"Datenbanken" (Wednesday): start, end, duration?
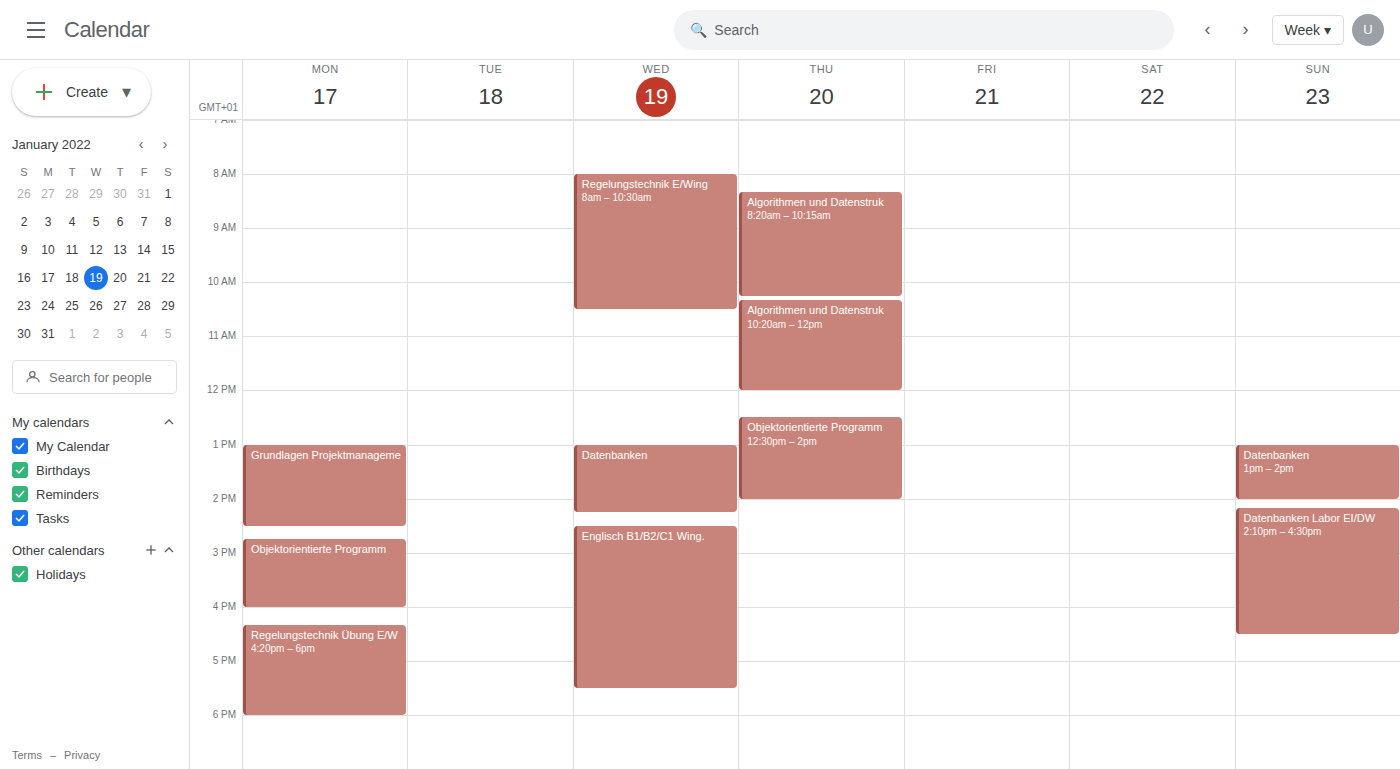
1:00 PM to 2:15 PM, 1 hour 15 minutes